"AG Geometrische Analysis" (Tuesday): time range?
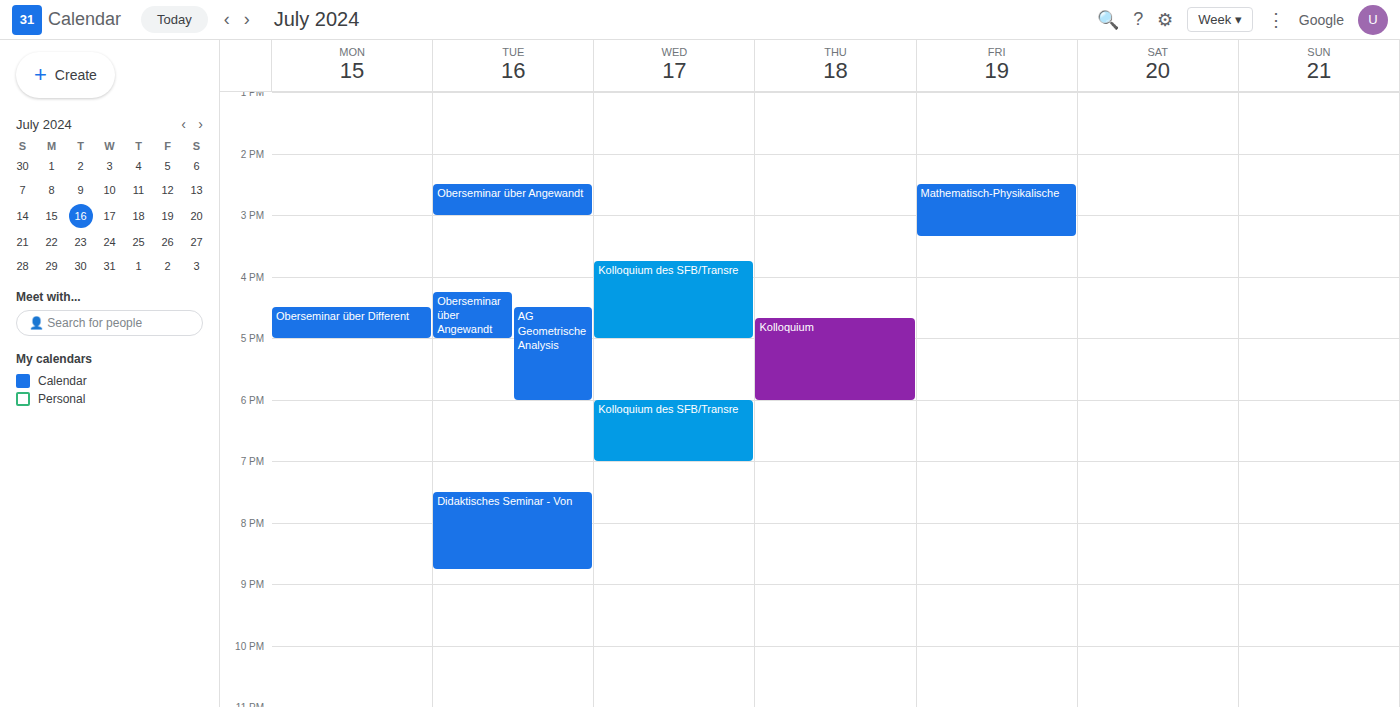
4:30 PM to 6:00 PM